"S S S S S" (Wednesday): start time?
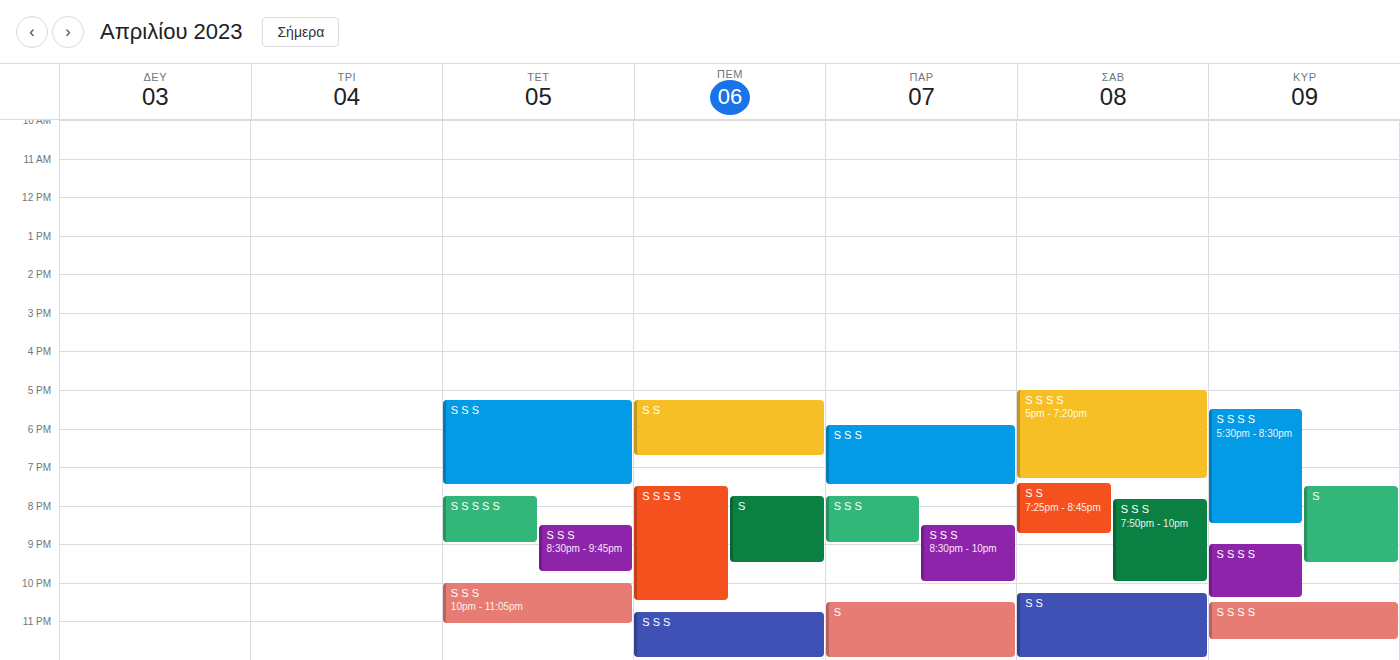
7:45 PM